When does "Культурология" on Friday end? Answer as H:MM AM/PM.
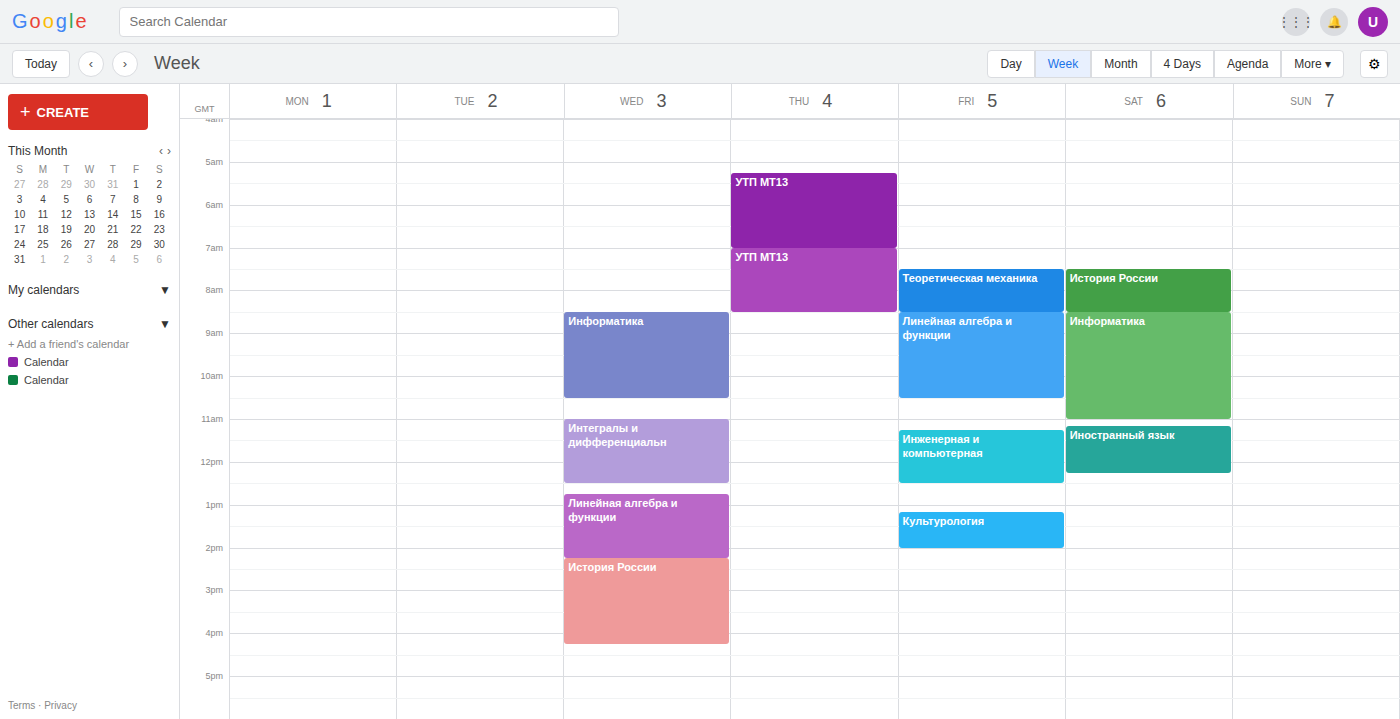
2:00 PM